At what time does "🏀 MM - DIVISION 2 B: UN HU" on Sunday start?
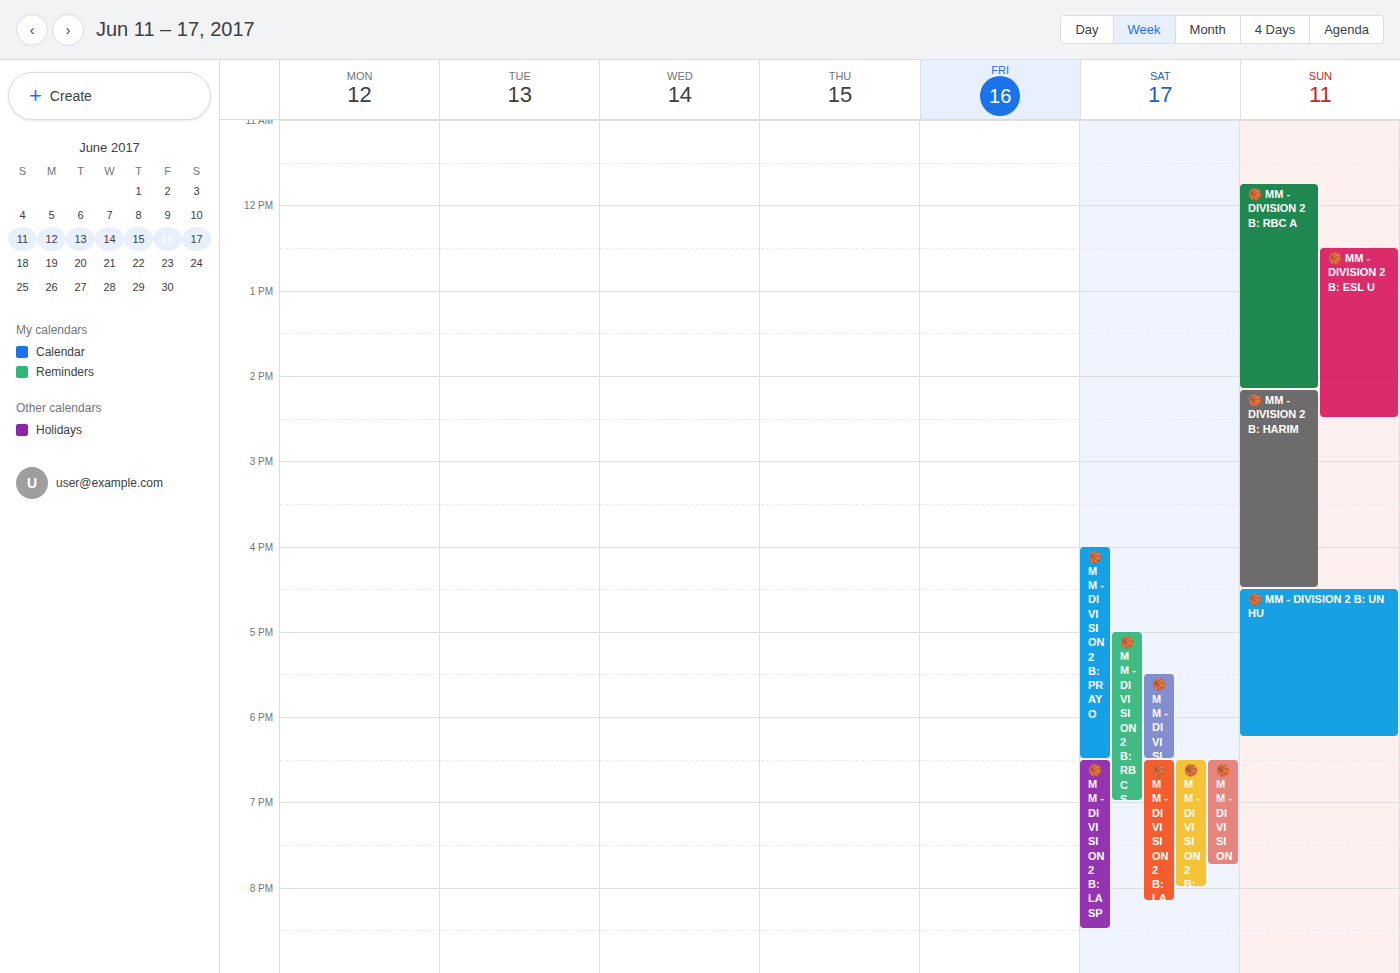
4:30 PM